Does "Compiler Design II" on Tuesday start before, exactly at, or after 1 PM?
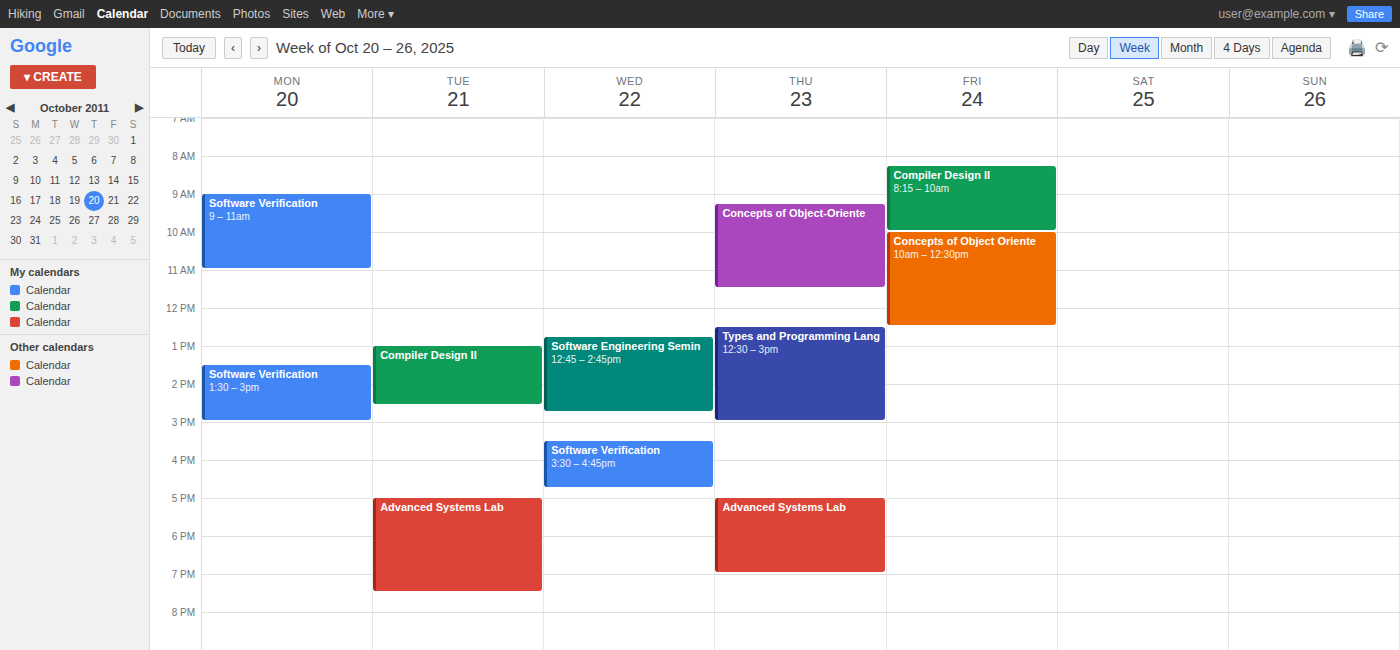
1:00 PM -- exactly at 1 PM, on the 1 PM line.